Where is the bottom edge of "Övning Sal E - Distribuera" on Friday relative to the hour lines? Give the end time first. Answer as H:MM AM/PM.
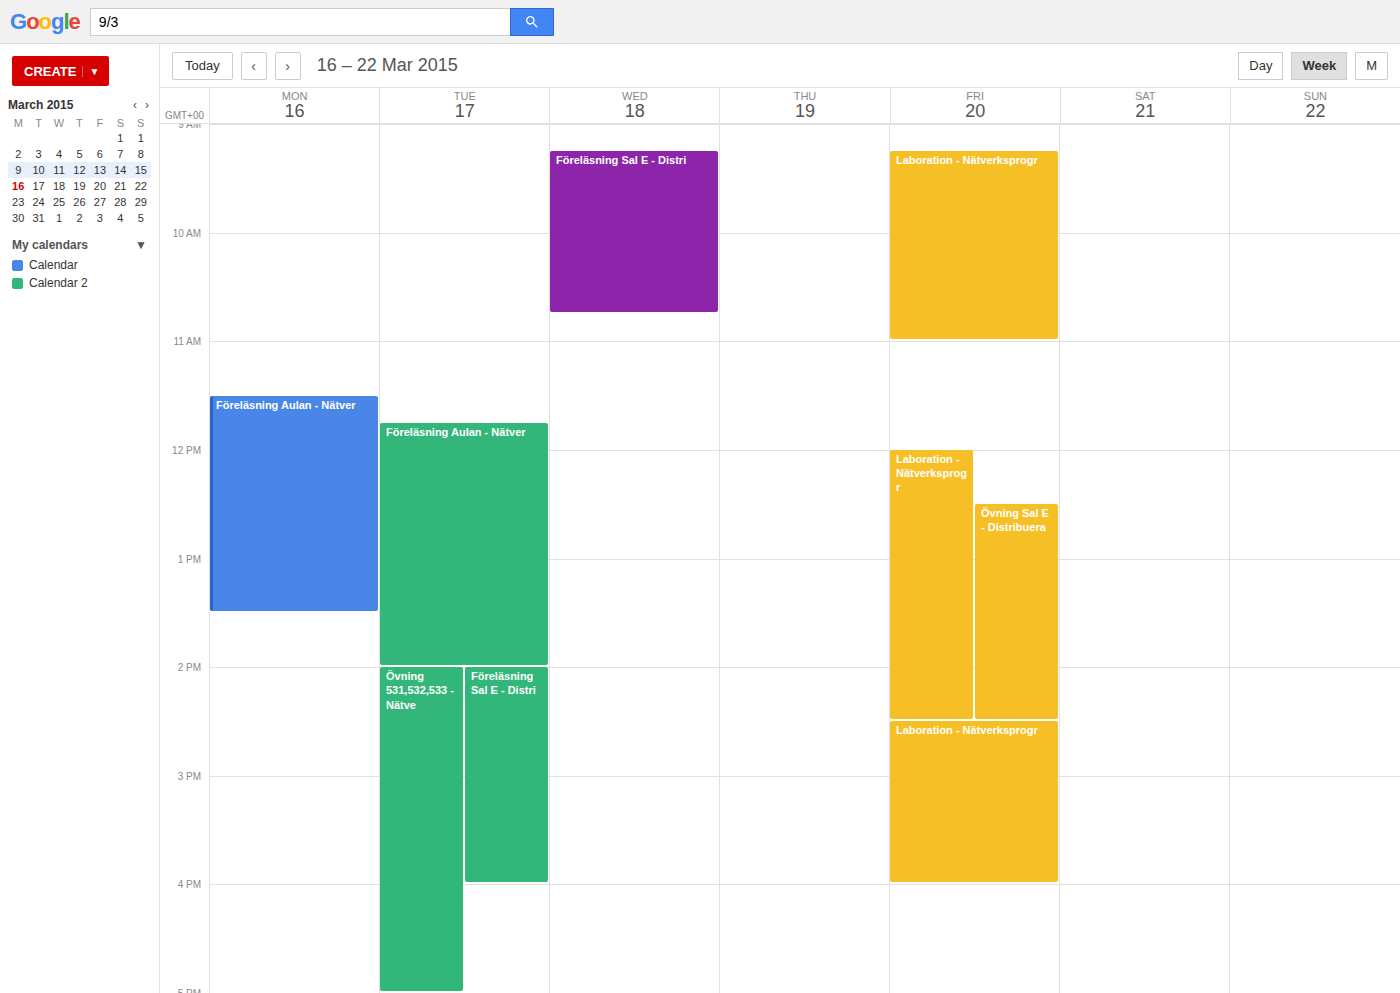
2:30 PM -- halfway between the 2 PM and 3 PM lines.